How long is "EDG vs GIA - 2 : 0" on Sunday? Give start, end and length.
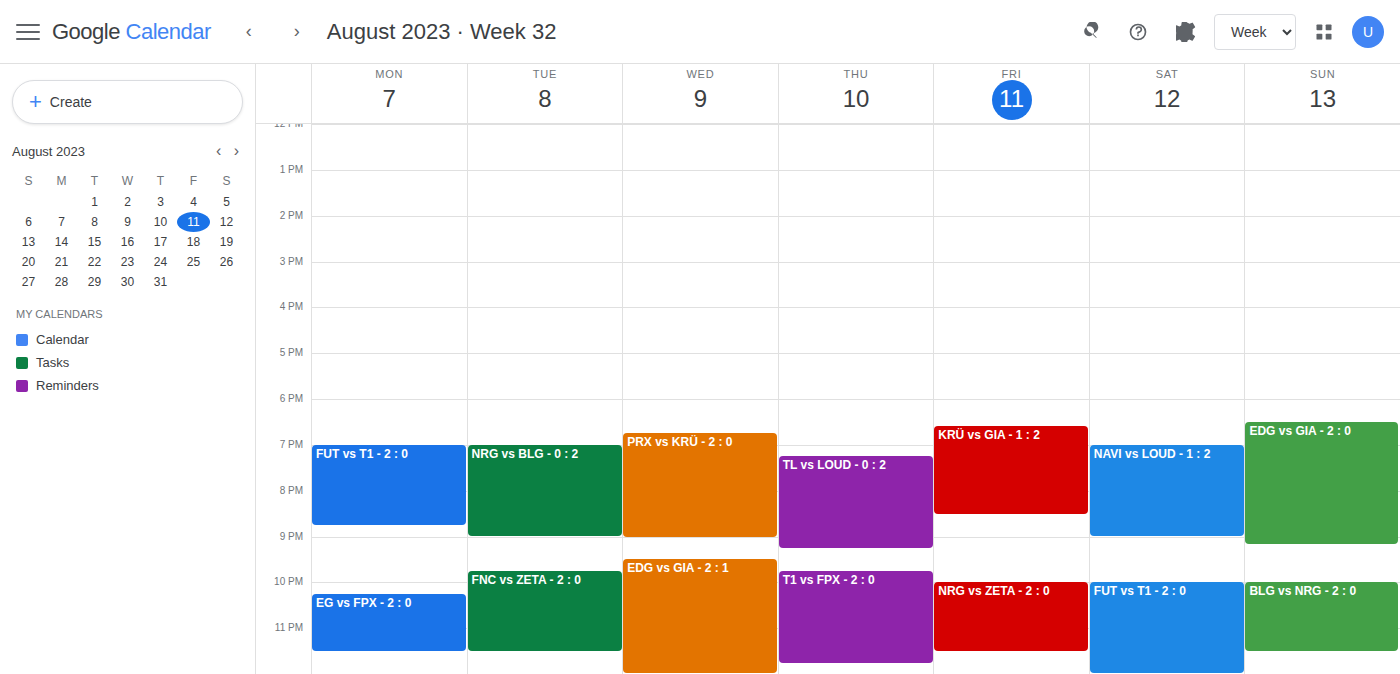
6:30 PM to 9:10 PM, 2 hours 40 minutes